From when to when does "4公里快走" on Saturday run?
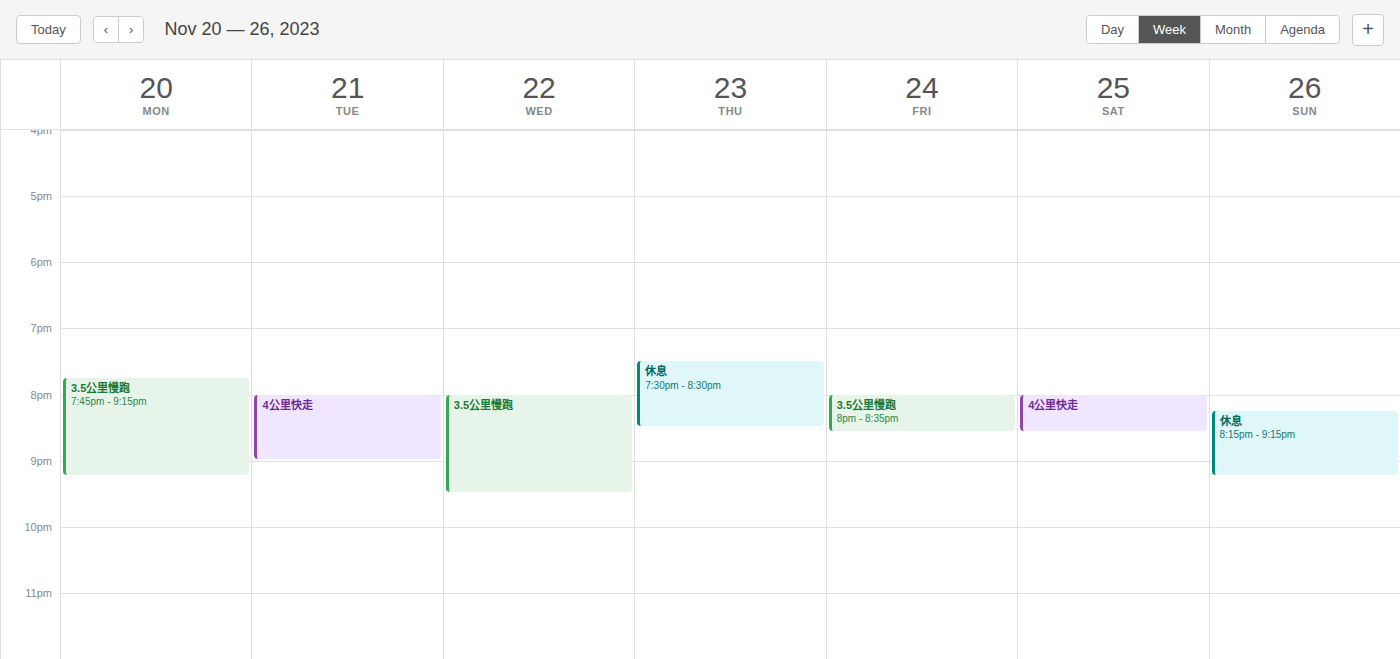
8:00 PM to 8:35 PM